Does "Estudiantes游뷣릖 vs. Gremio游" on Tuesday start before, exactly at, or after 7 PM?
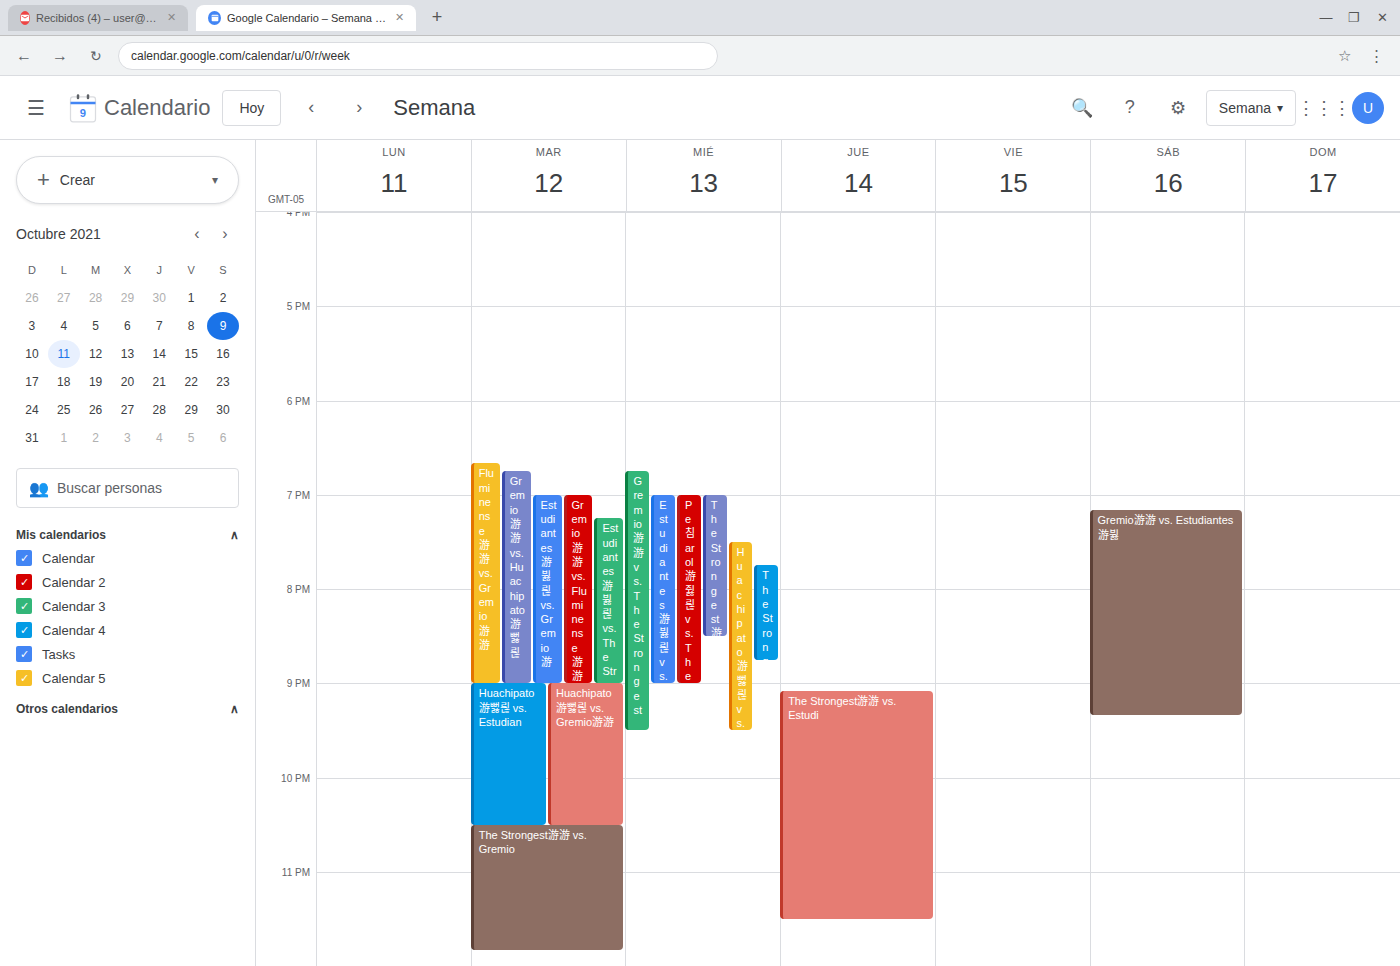
7:00 PM -- exactly at 7 PM, on the 7 PM line.